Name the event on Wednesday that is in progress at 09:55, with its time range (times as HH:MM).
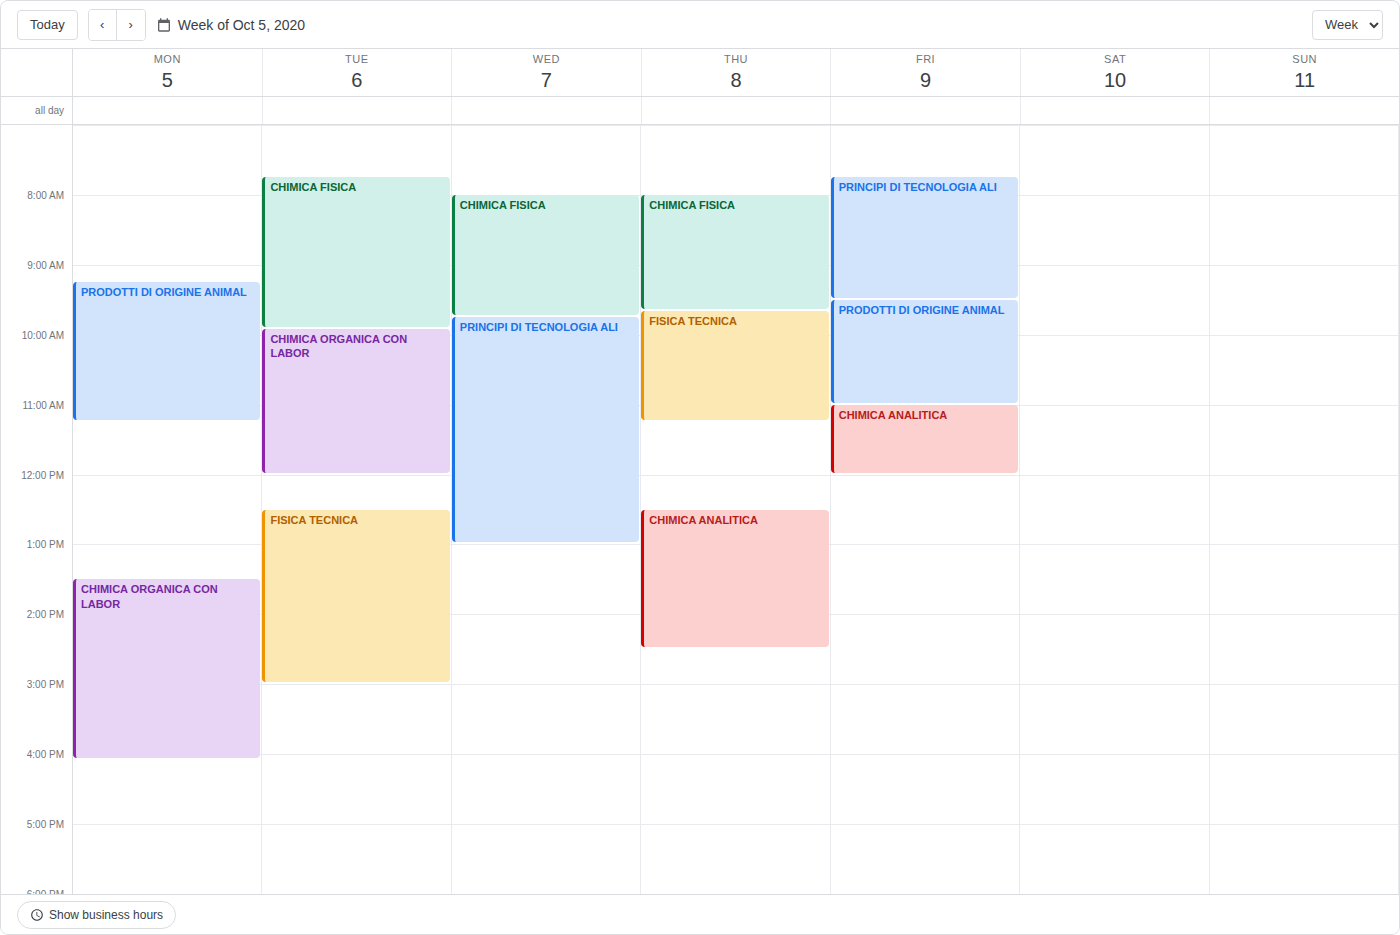
"PRINCIPI DI TECNOLOGIA ALI", 09:45 to 13:00